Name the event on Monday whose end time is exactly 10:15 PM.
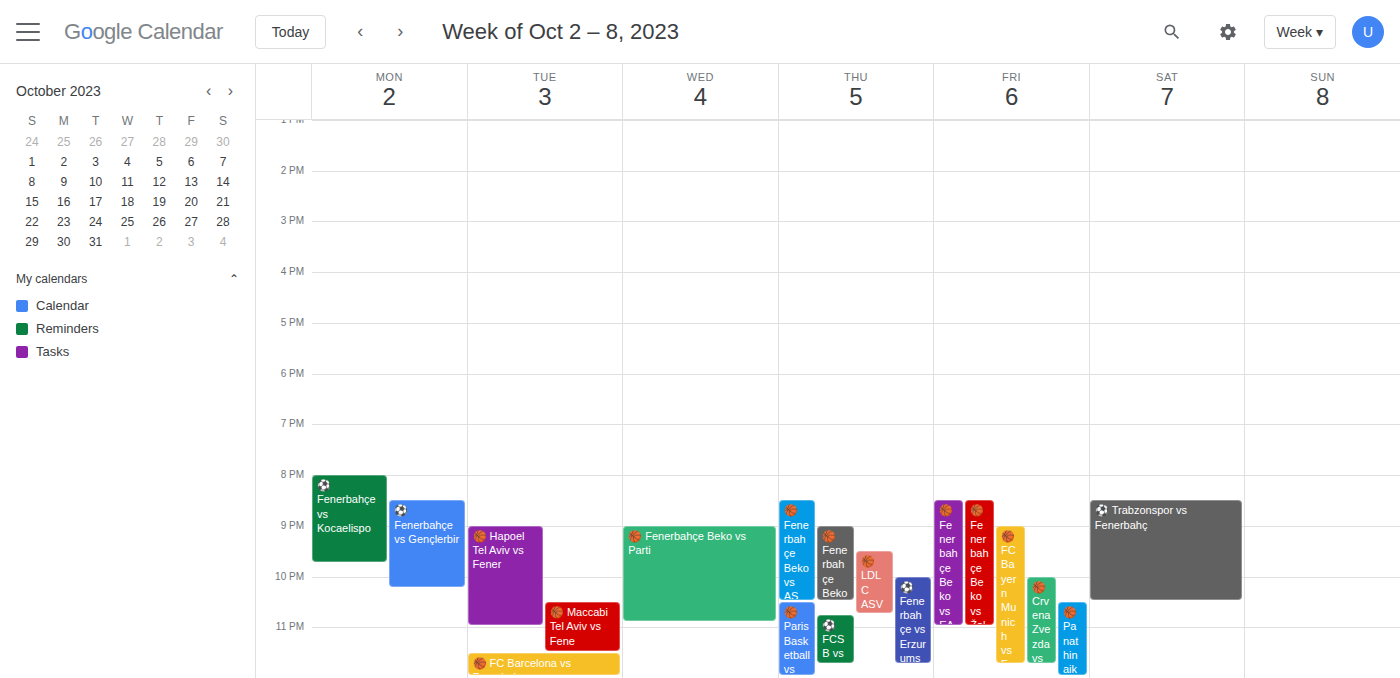
"⚽ Fenerbahçe vs Gençlerbir"